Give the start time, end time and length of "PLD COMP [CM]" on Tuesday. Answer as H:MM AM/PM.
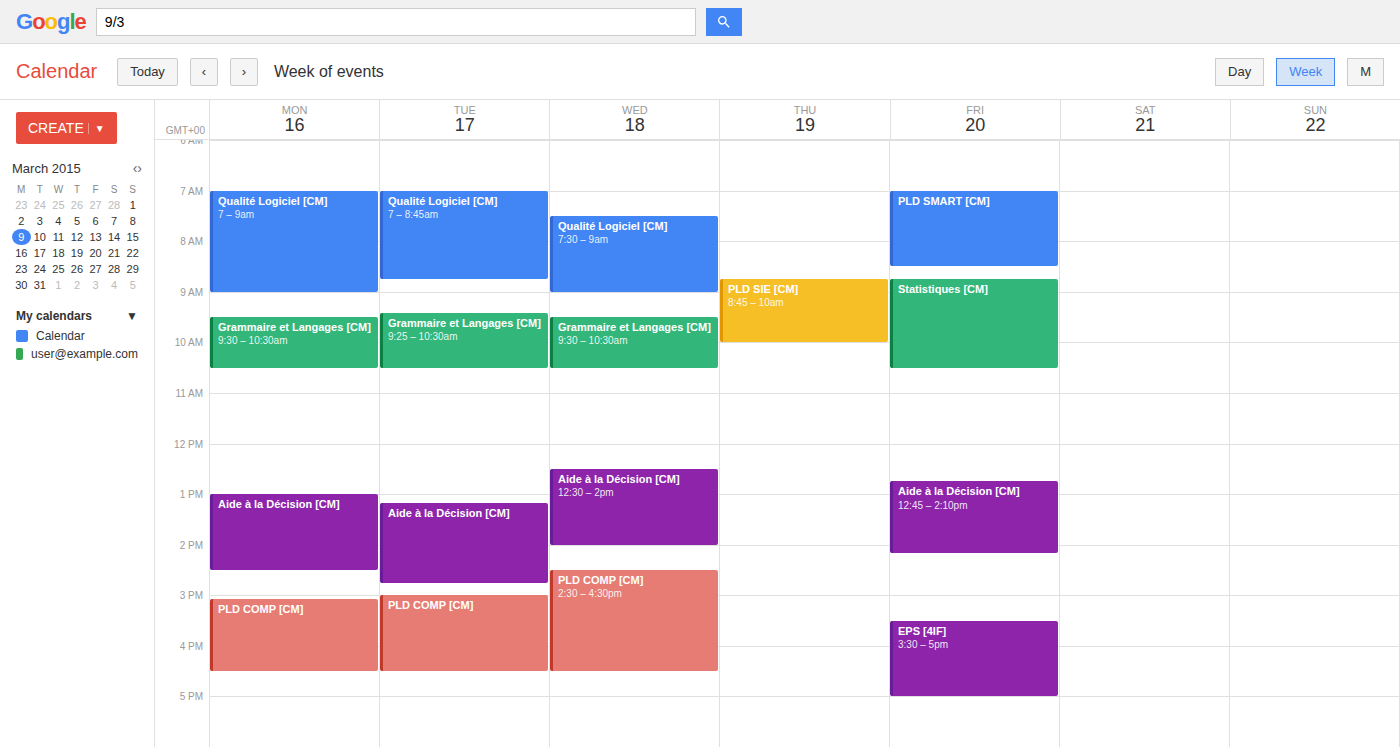
3:00 PM to 4:30 PM, 1 hour 30 minutes